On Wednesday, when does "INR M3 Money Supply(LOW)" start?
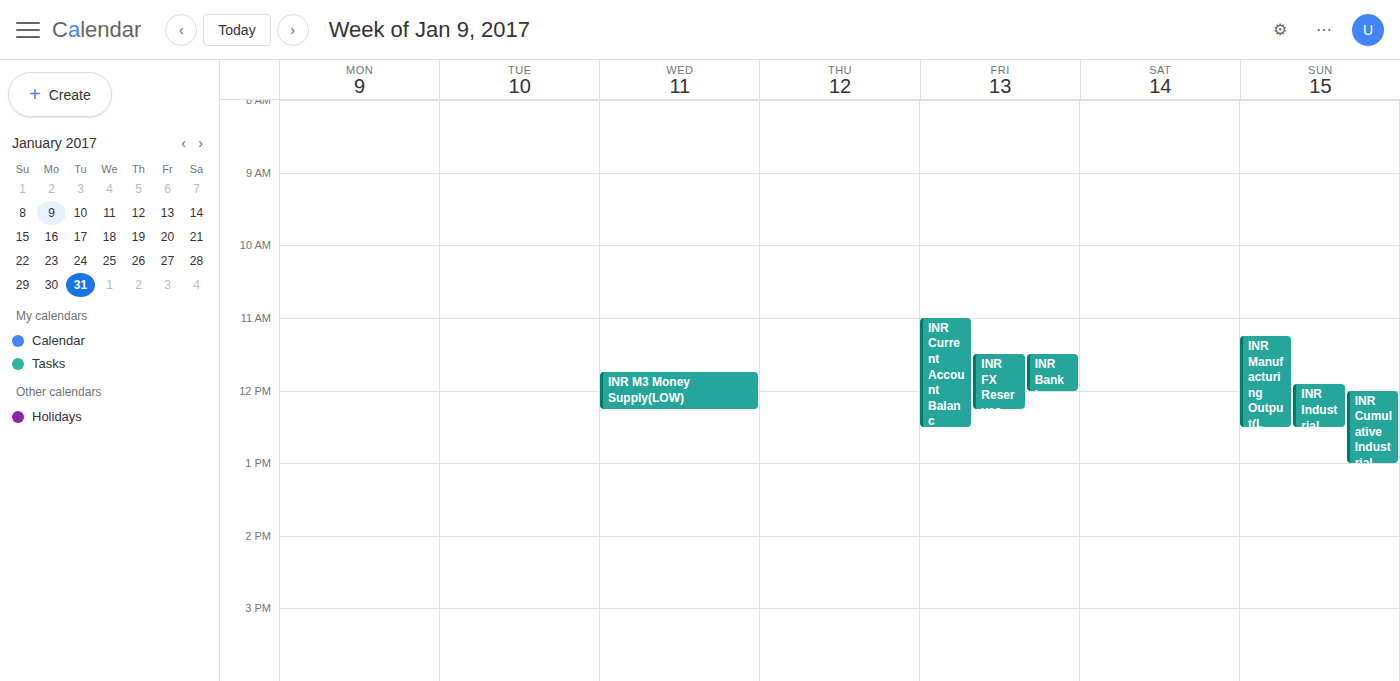
11:45 AM